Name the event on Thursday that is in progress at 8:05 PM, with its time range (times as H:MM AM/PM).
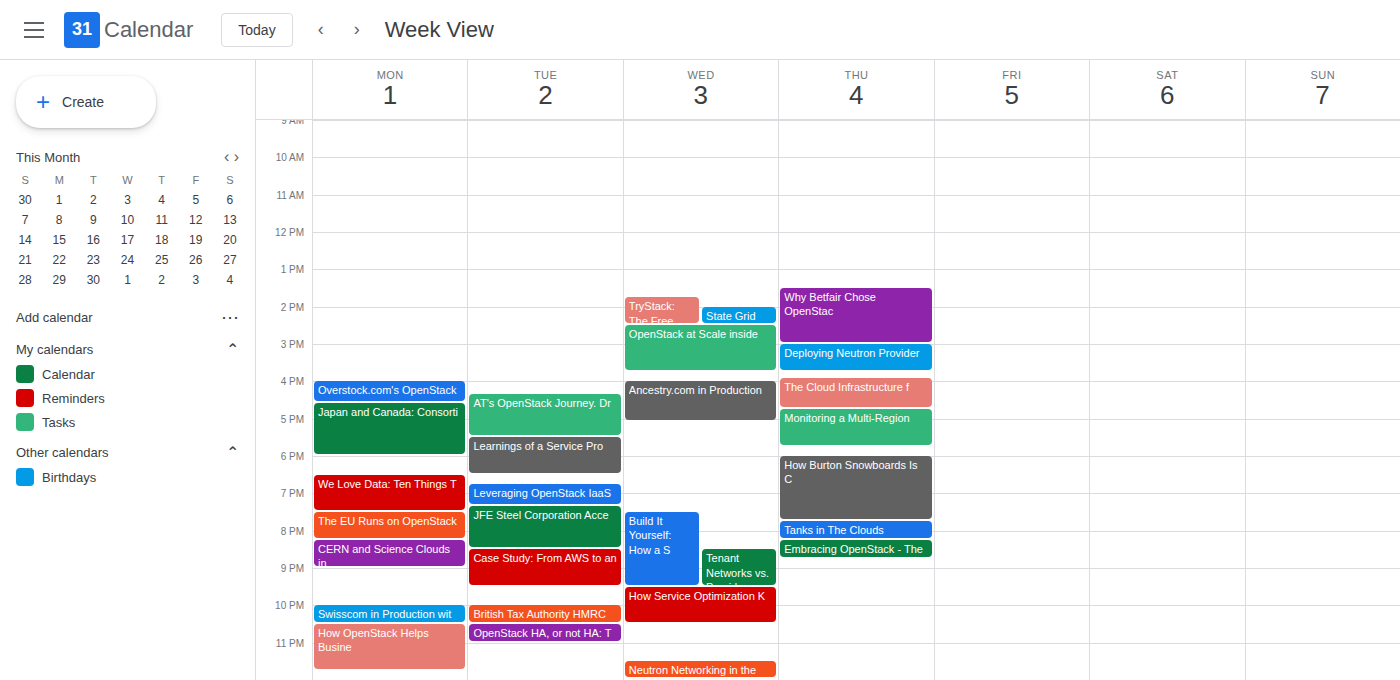
"Tanks in The Clouds", 7:45 PM to 8:15 PM